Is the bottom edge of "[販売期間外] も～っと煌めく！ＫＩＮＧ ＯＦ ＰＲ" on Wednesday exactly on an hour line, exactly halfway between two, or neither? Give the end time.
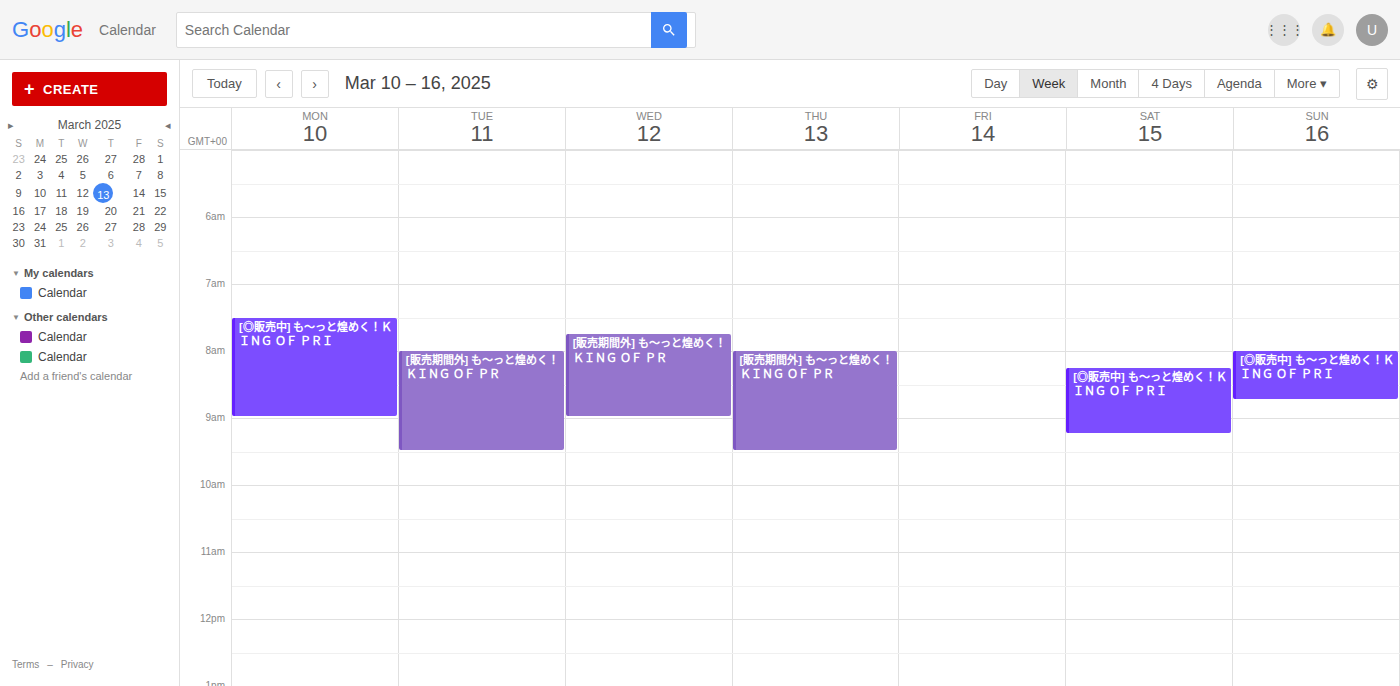
9:00 AM -- exactly on the 9 AM line.